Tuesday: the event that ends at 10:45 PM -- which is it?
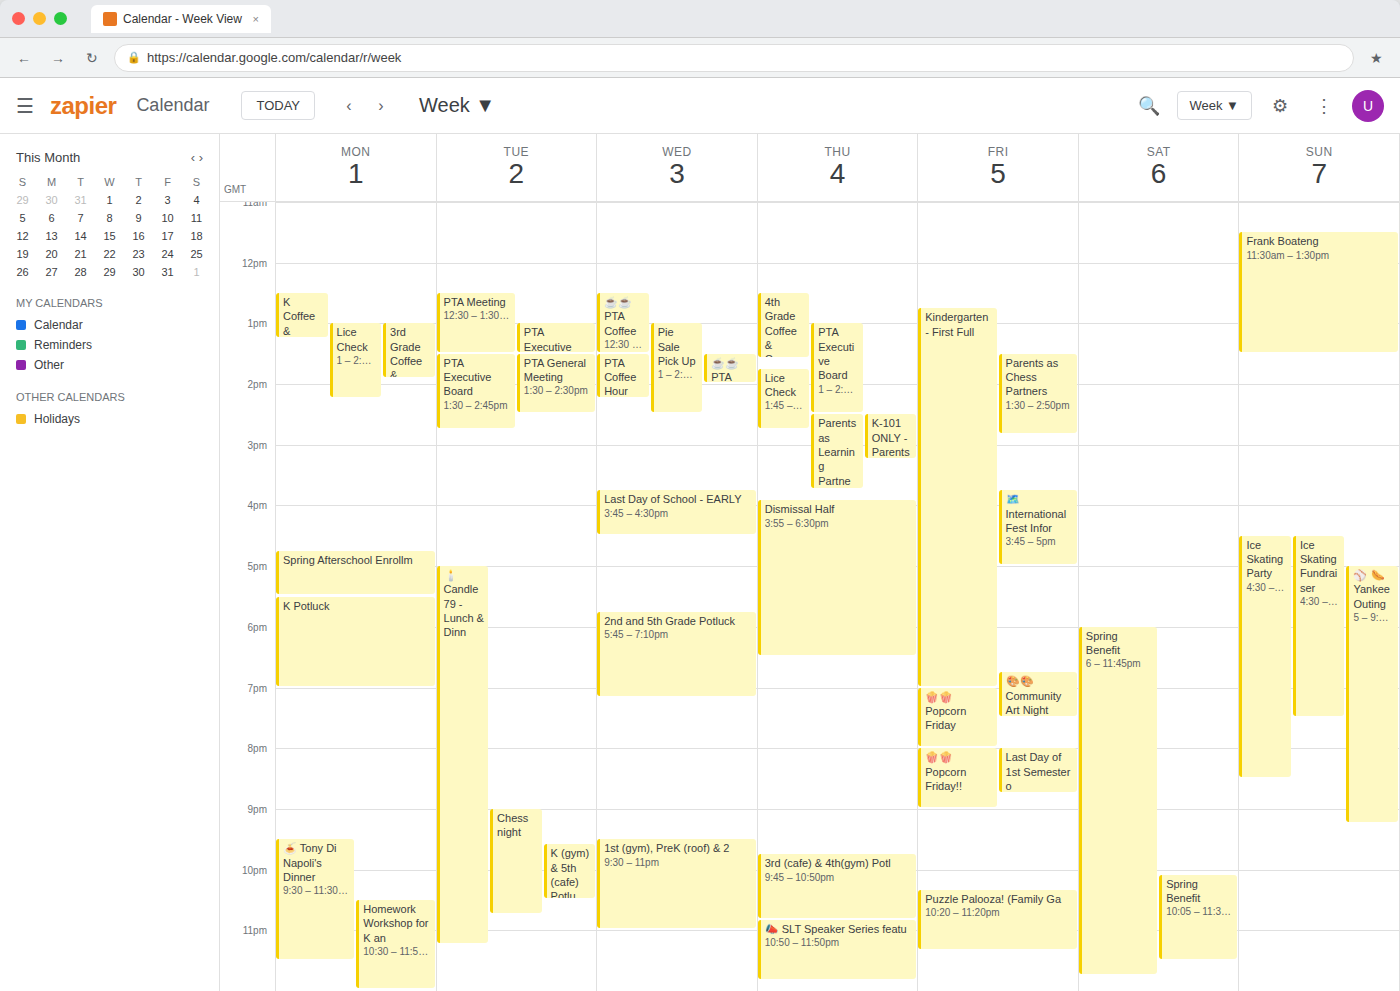
"Chess night"